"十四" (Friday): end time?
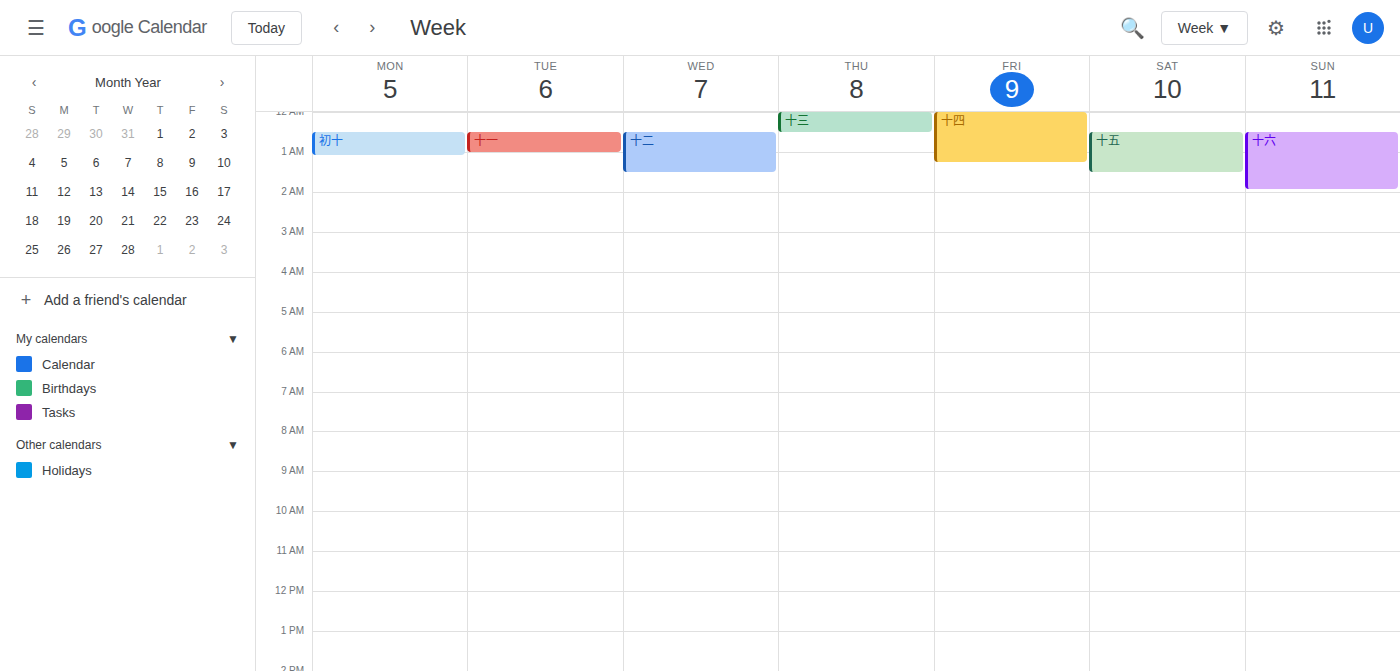
1:15 AM